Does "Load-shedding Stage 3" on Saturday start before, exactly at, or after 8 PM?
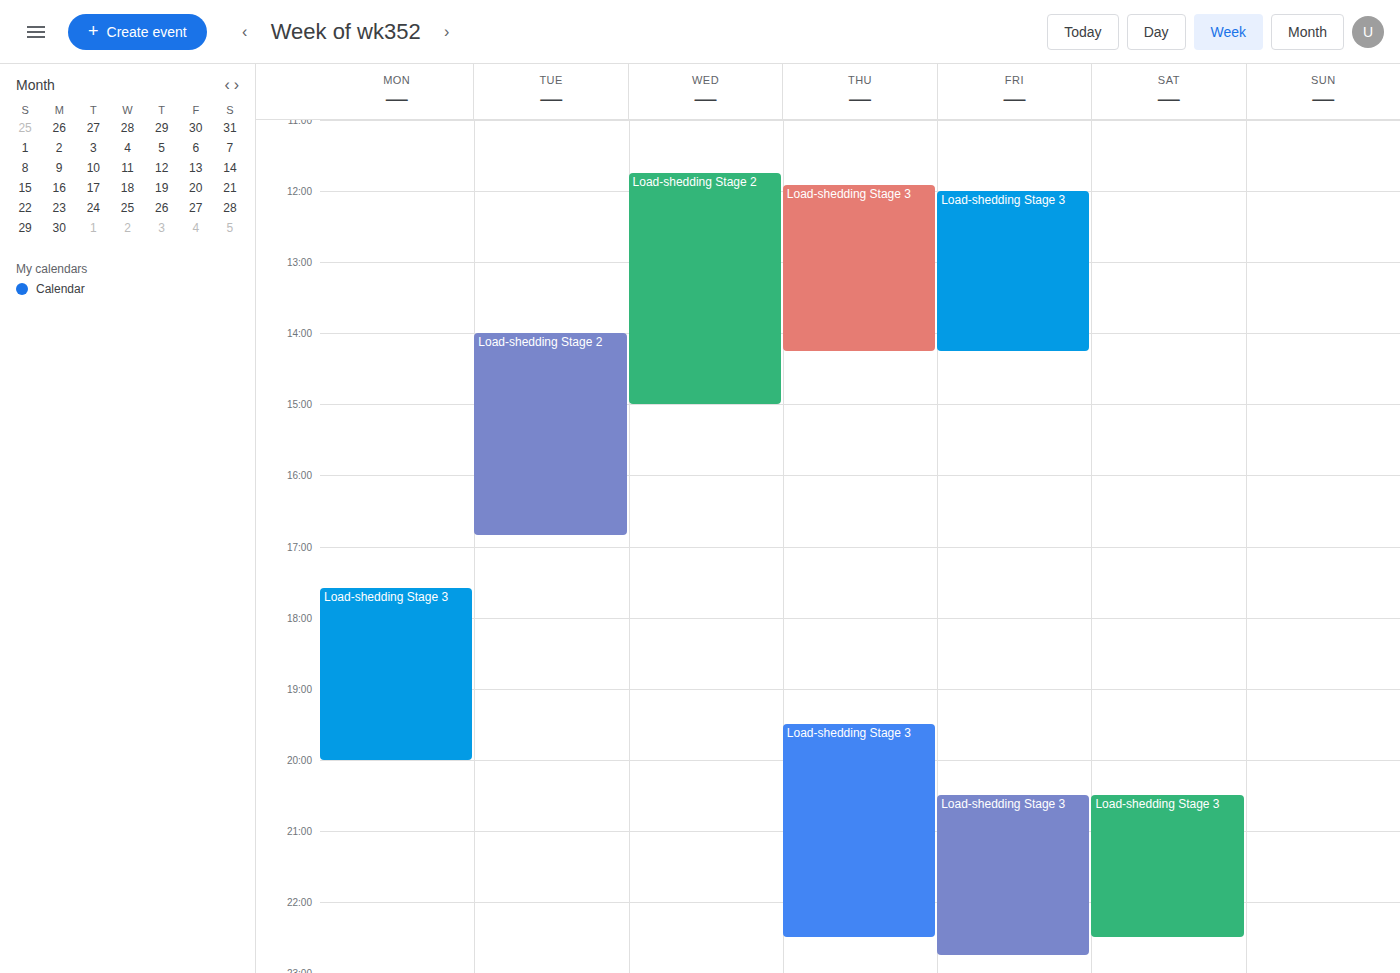
8:30 PM -- after 8 PM, 30 minutes below the 8 PM line.